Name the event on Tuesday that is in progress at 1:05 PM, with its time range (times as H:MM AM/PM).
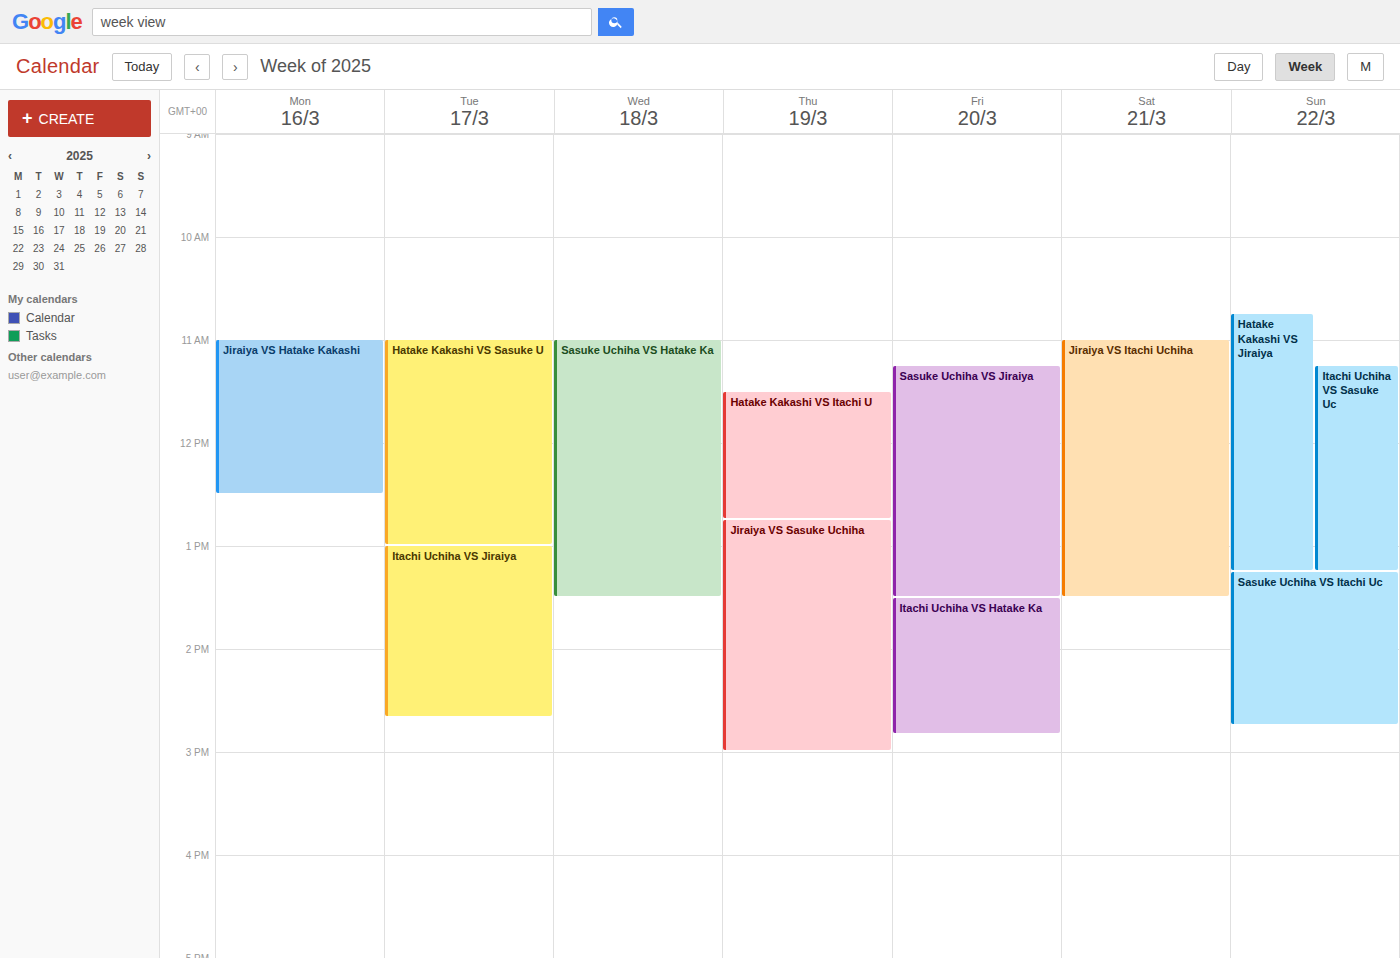
"Itachi Uchiha VS Jiraiya", 1:00 PM to 2:40 PM